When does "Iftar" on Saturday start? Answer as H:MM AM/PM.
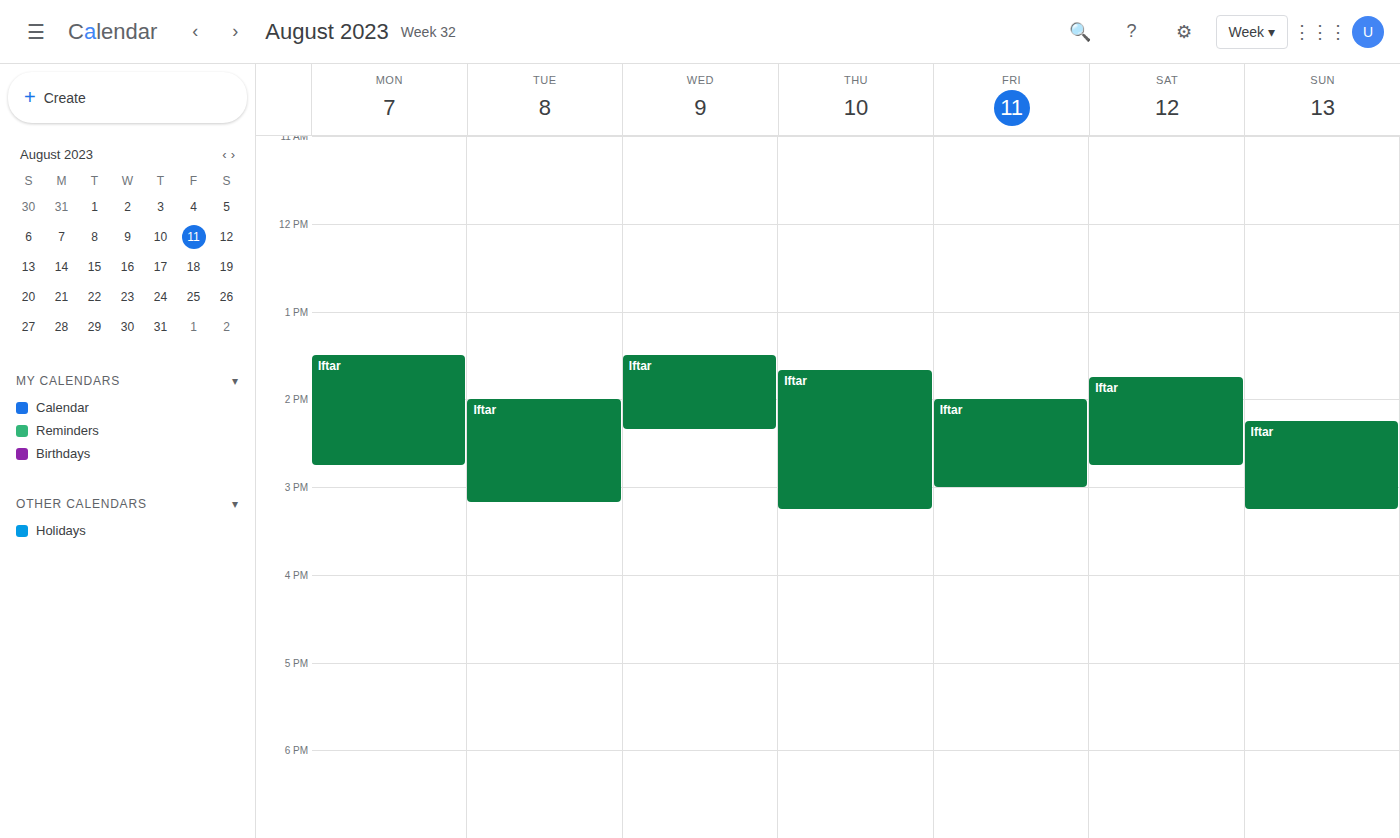
1:45 PM